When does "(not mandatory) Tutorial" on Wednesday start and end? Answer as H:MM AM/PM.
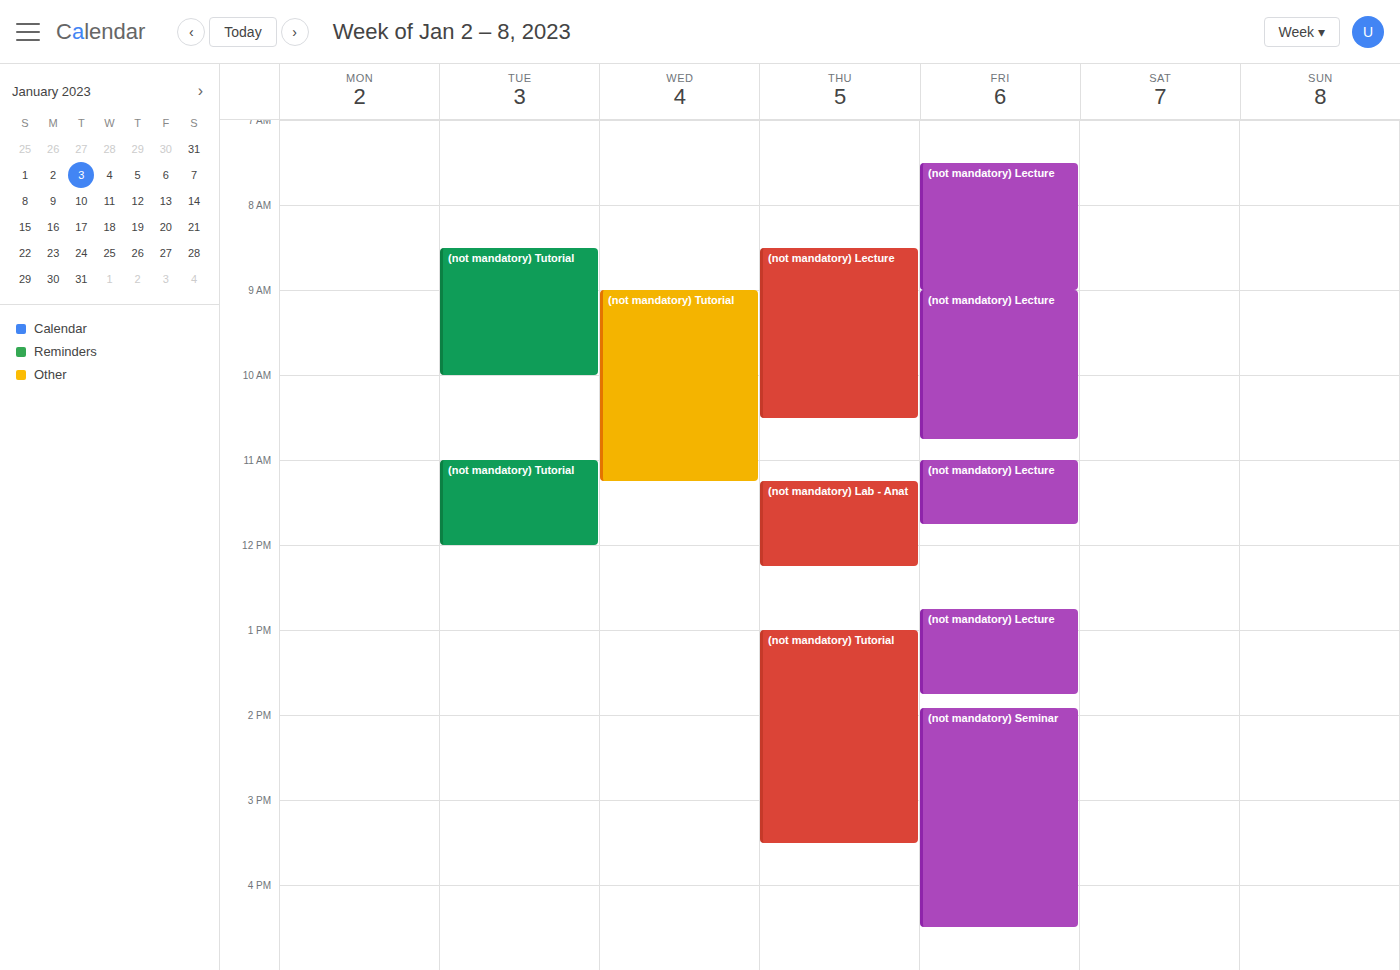
9:00 AM to 11:15 AM